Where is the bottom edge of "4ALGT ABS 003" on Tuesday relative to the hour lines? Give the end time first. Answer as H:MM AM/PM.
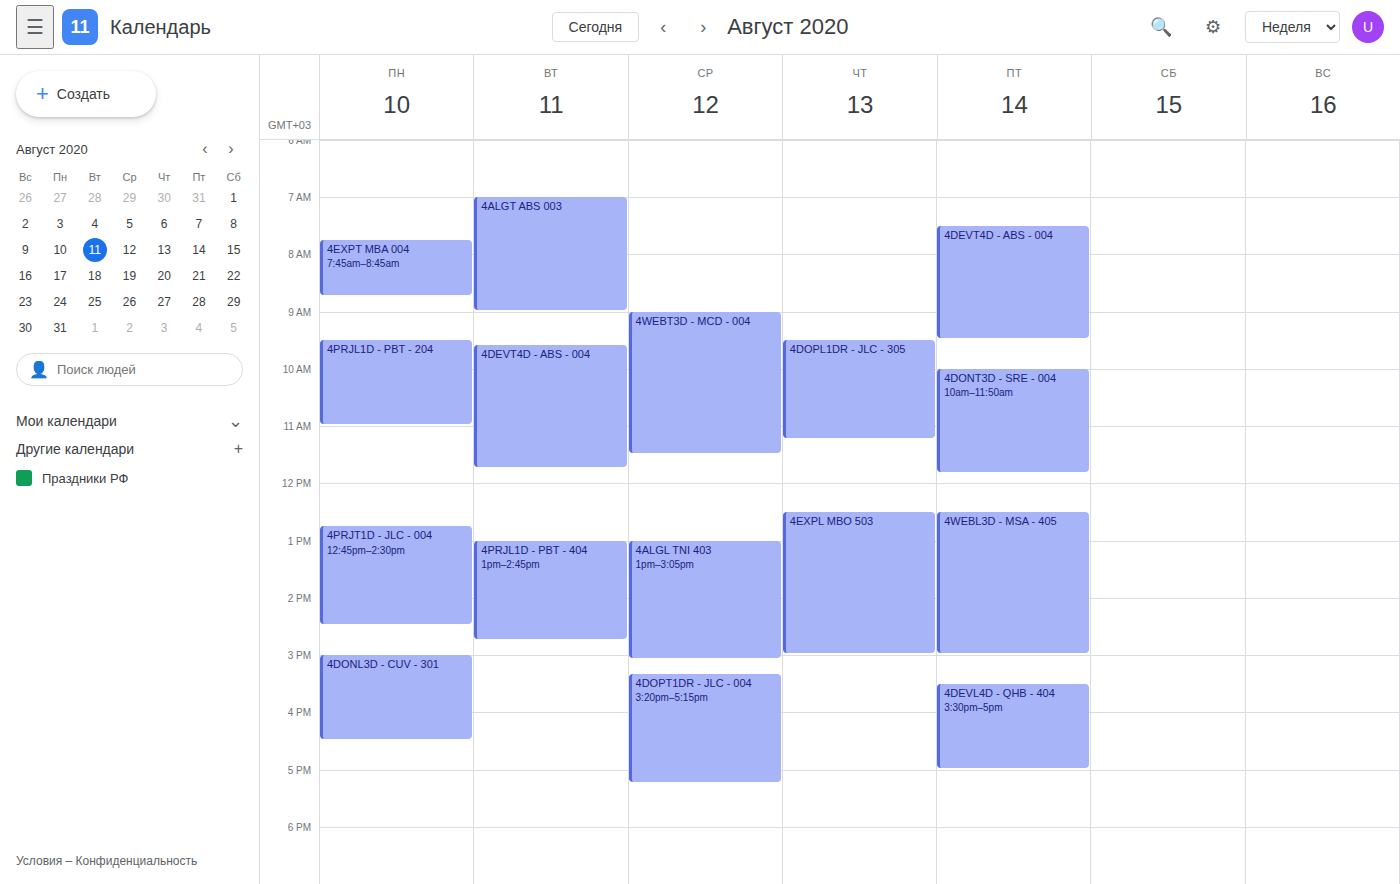
9:00 AM -- exactly on the 9 AM line.